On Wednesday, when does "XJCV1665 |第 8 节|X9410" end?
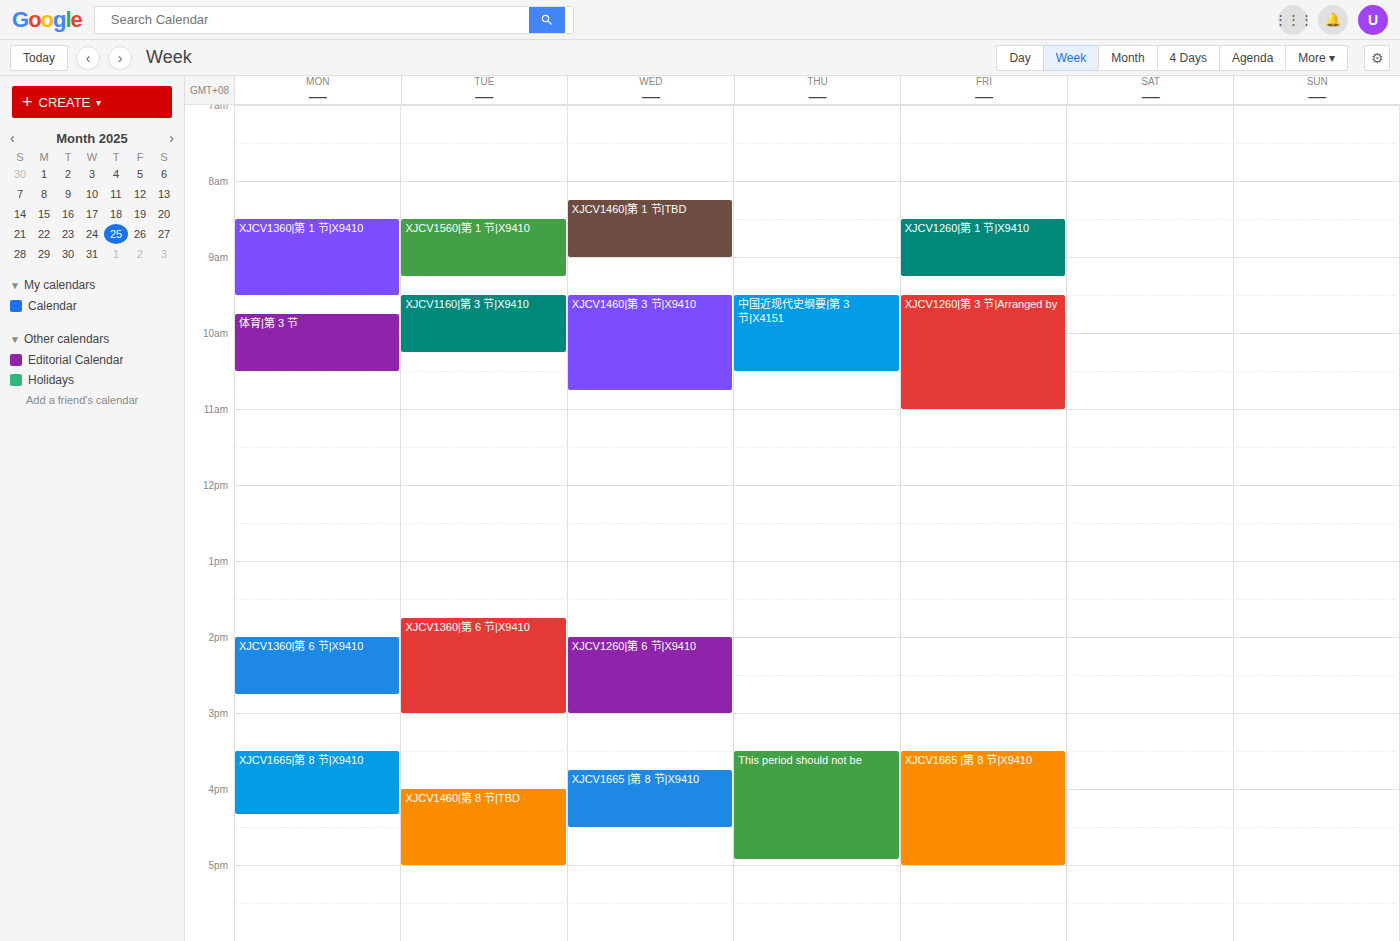
4:30 PM